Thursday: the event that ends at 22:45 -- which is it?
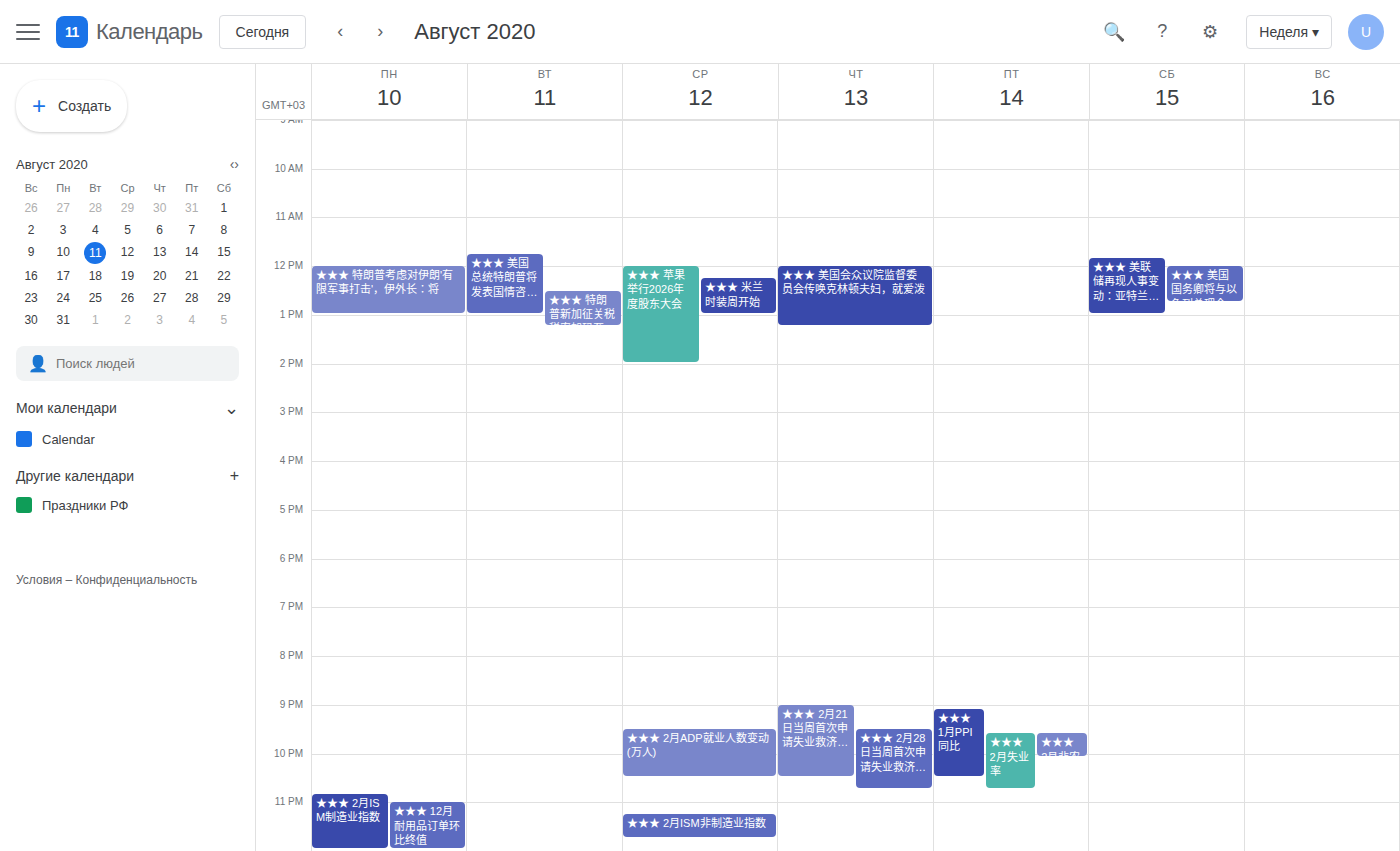
"★★★ 2月28日当周首次申请失业救济人数(万人)"